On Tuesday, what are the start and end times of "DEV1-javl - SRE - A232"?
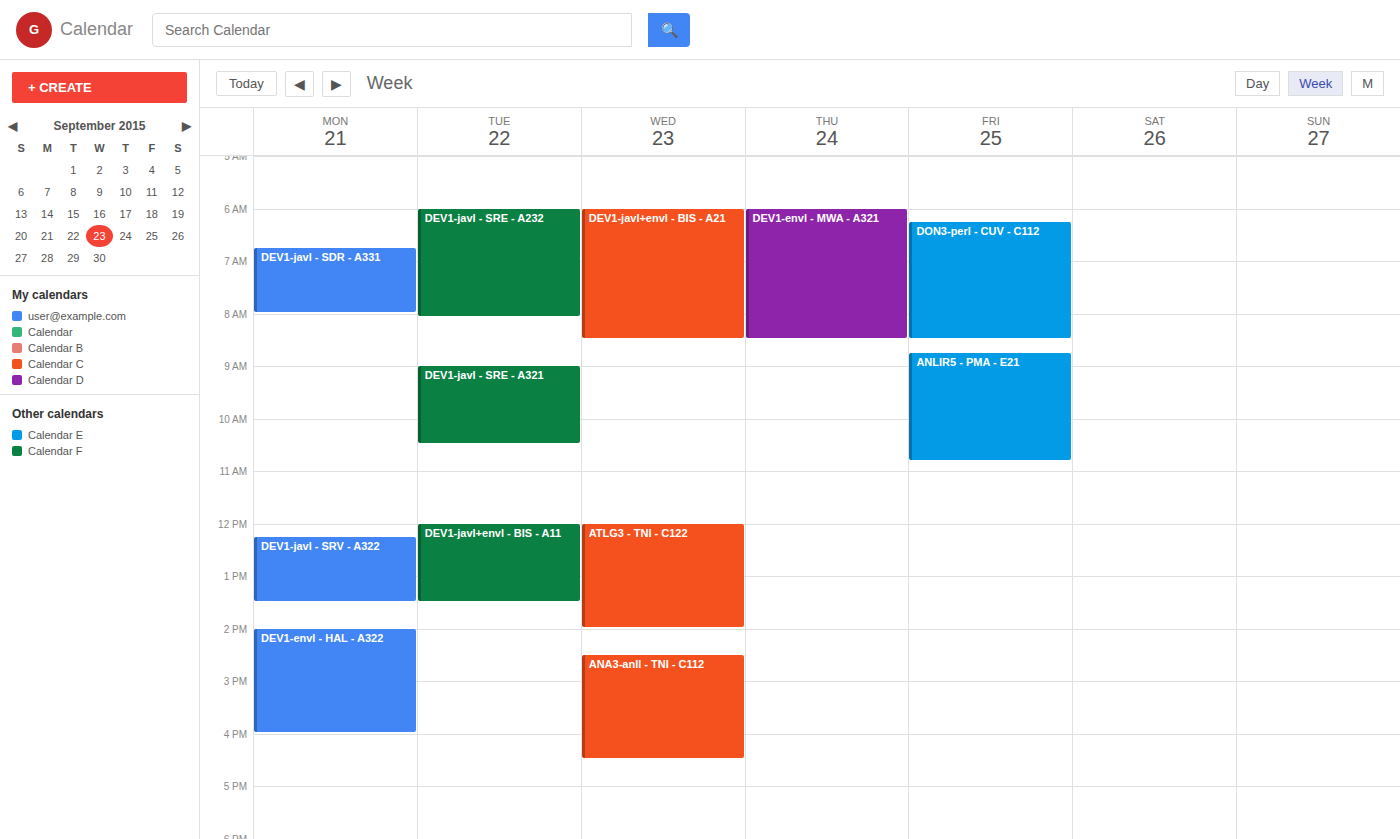
6:00 AM to 8:05 AM